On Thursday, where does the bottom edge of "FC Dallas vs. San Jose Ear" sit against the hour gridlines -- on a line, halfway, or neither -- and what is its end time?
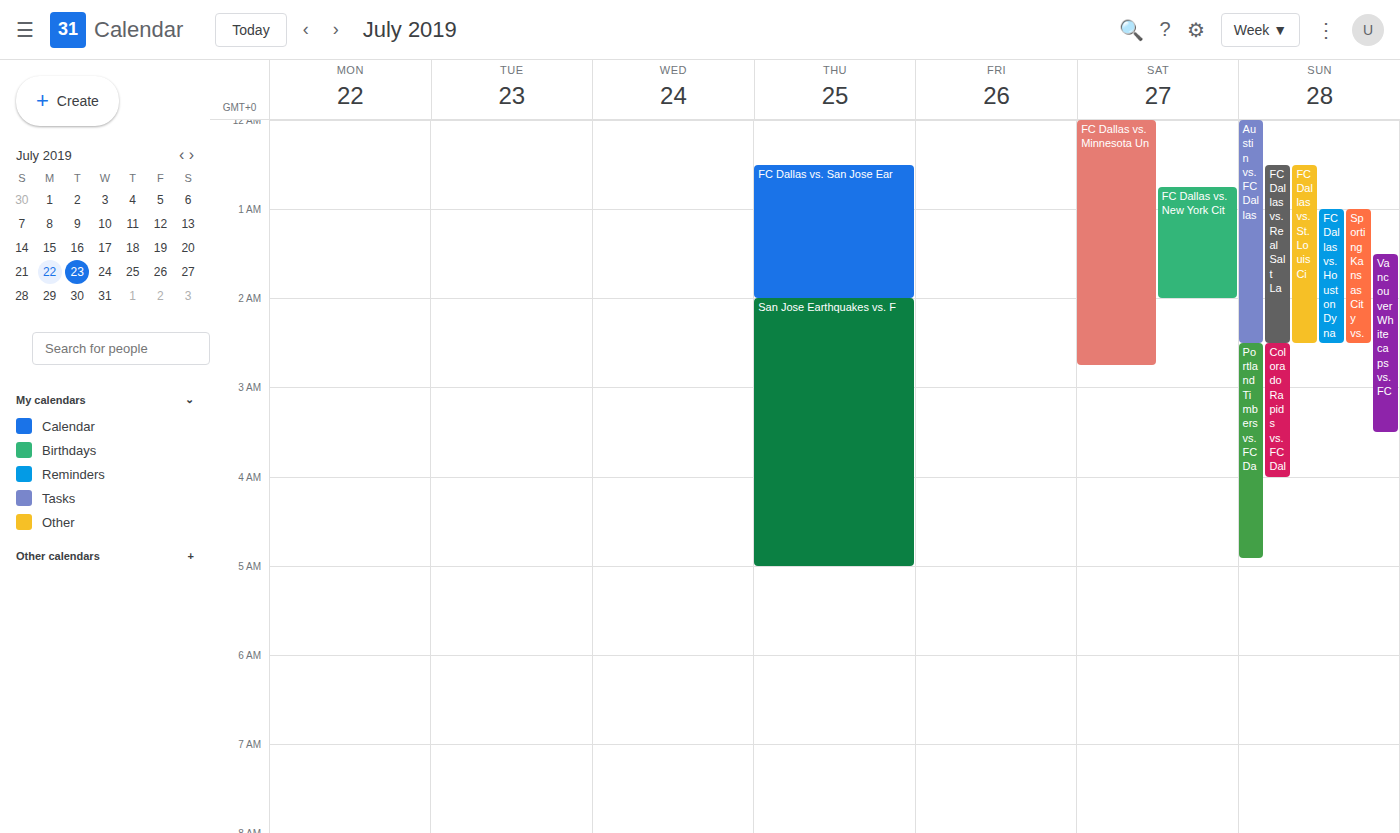
2:00 AM -- exactly on the 2 AM line.